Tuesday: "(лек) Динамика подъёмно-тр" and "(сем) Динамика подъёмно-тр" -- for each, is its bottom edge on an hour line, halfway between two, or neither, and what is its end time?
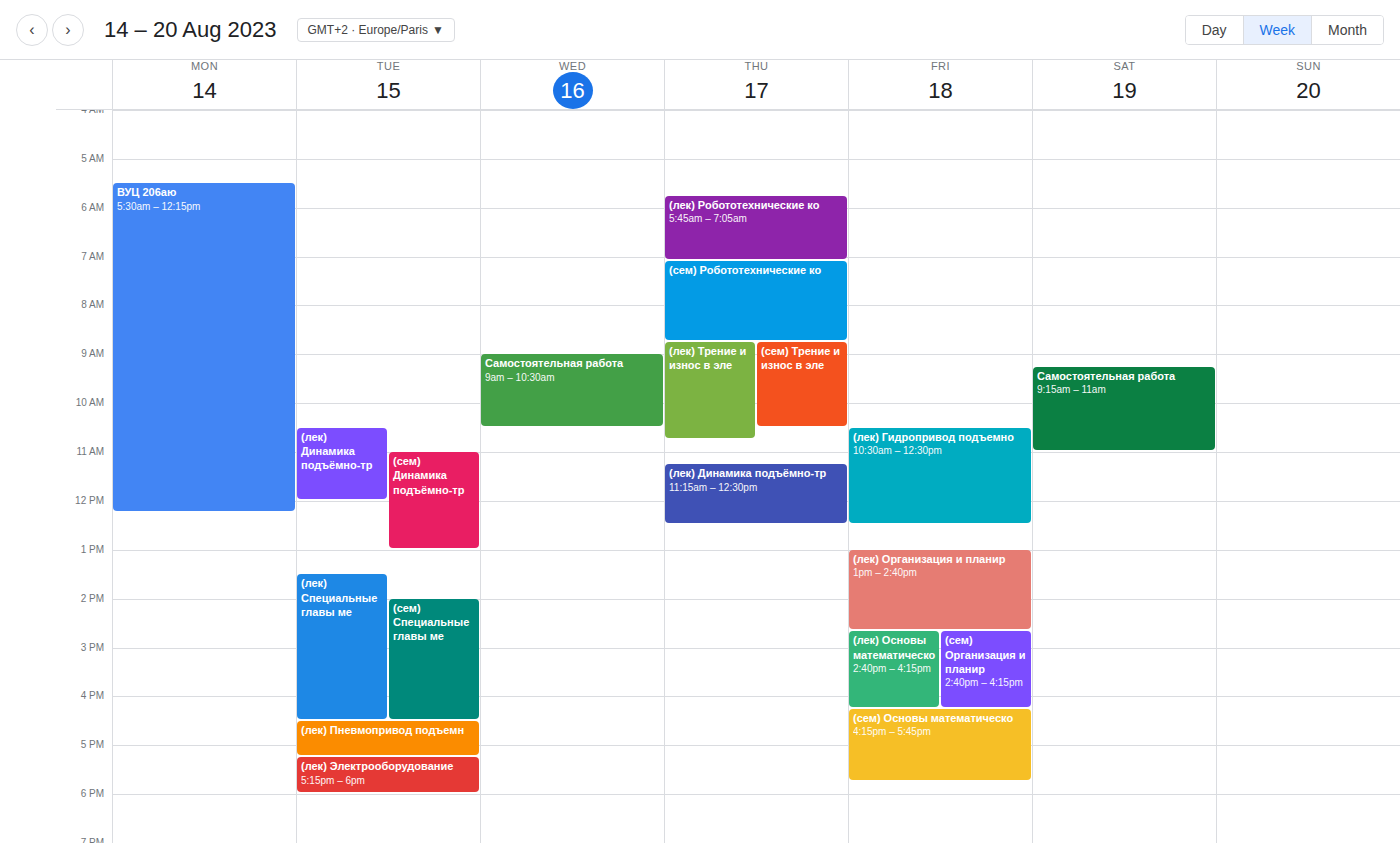
"(лек) Динамика подъёмно-тр": 12:00 PM, exactly on the 12 PM line. "(сем) Динамика подъёмно-тр": 1:00 PM, exactly on the 1 PM line.